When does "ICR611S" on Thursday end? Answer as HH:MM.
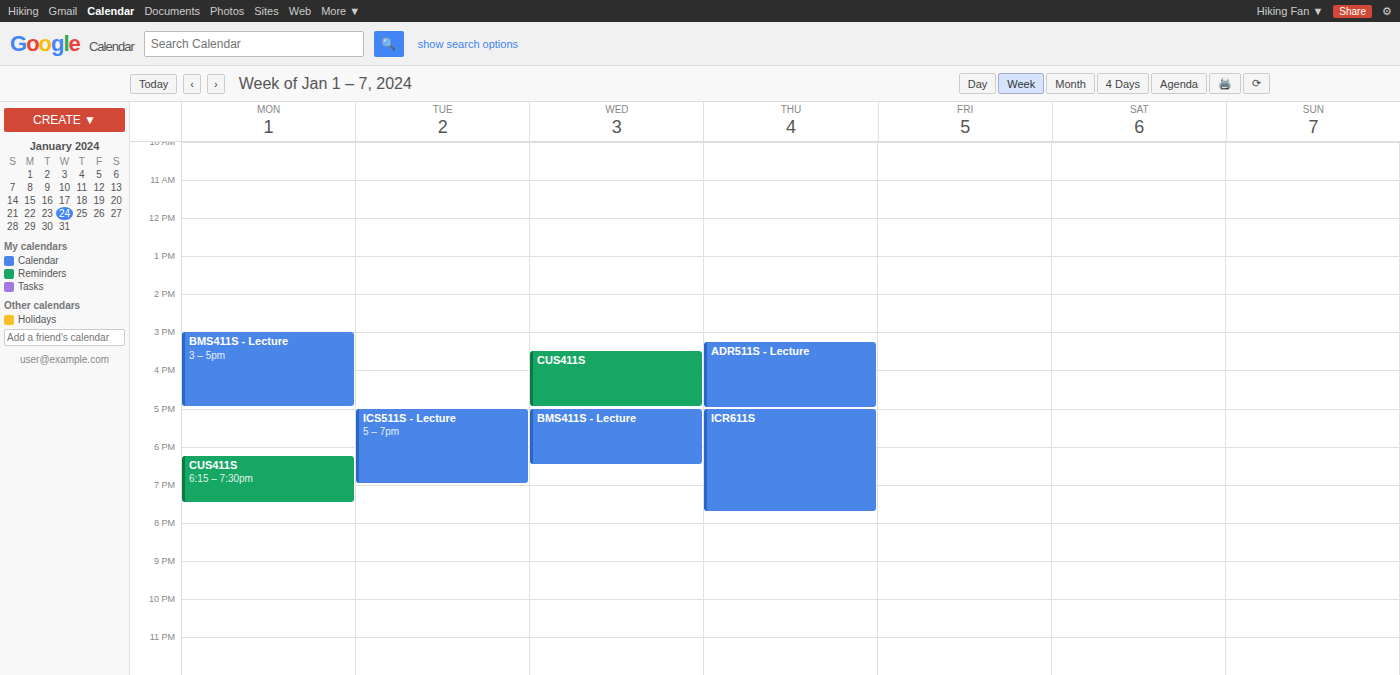
19:45